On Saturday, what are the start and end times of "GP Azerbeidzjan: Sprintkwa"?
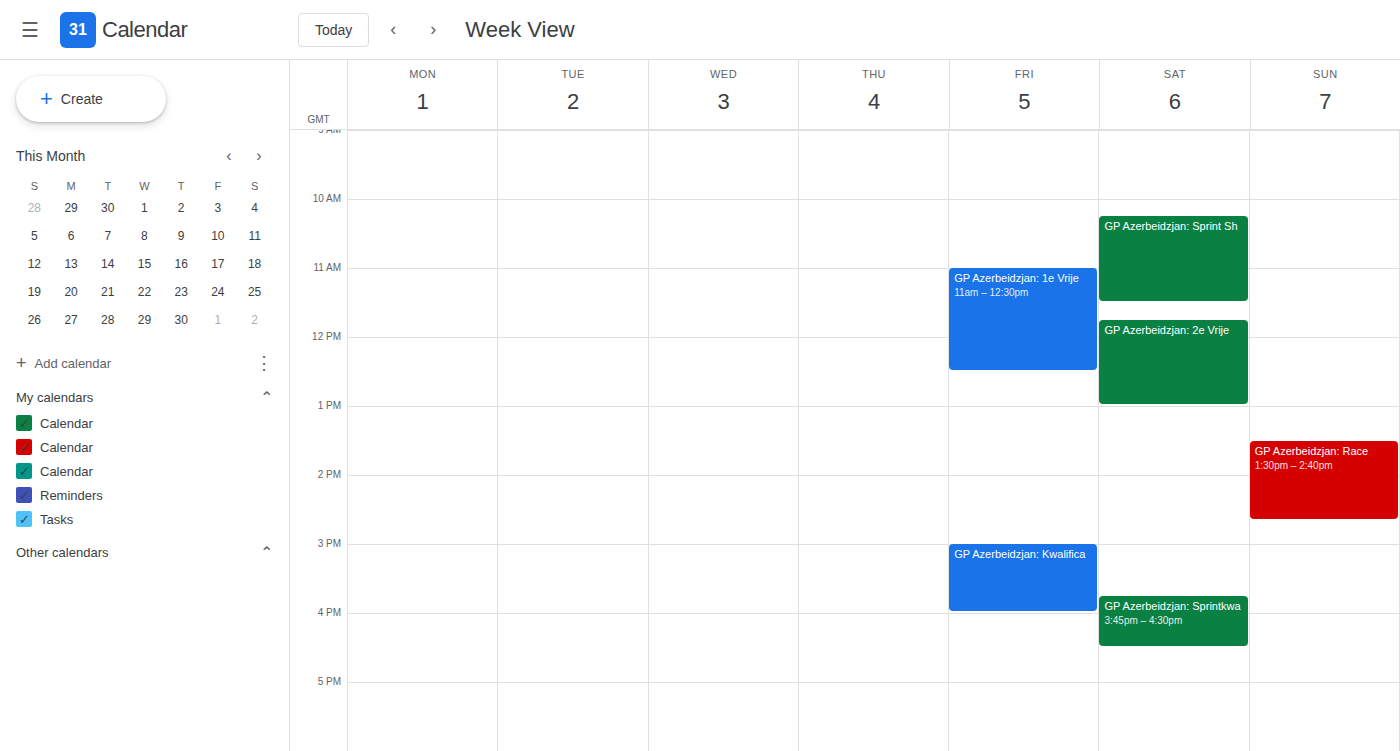
3:45 PM to 4:30 PM